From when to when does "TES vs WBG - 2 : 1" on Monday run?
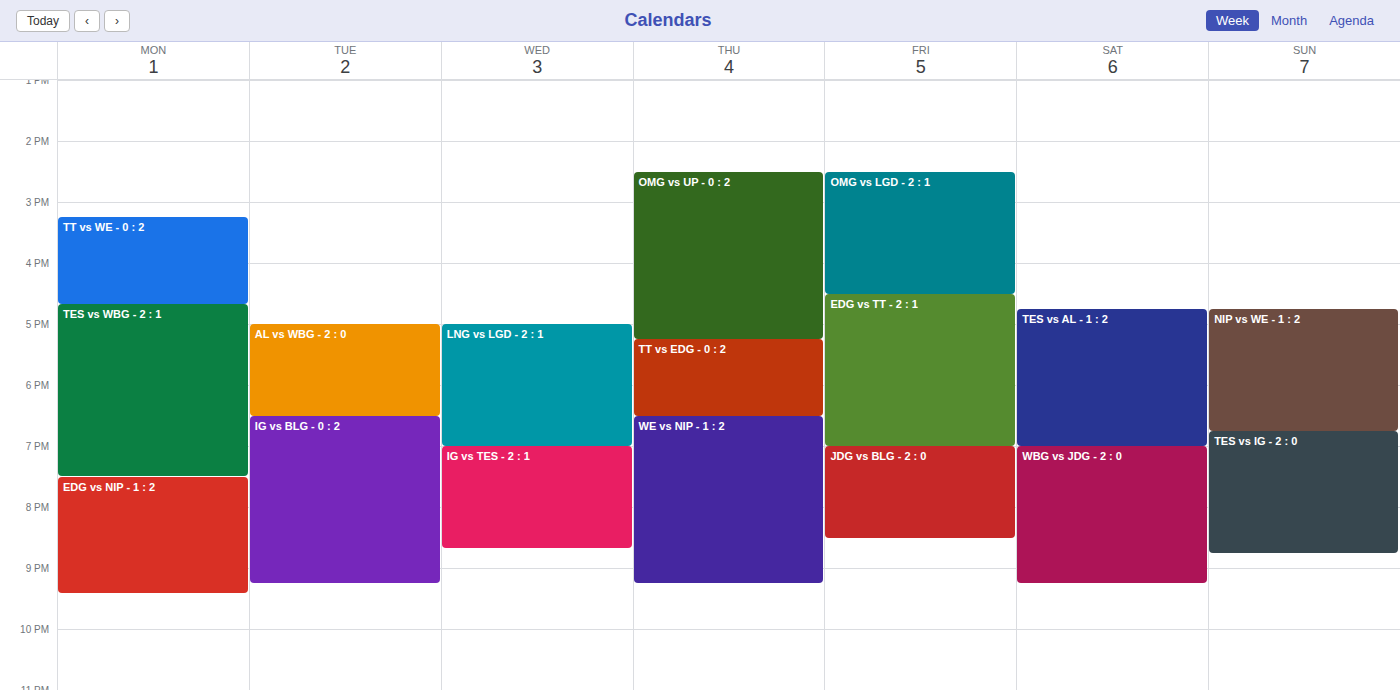
16:40 to 19:30